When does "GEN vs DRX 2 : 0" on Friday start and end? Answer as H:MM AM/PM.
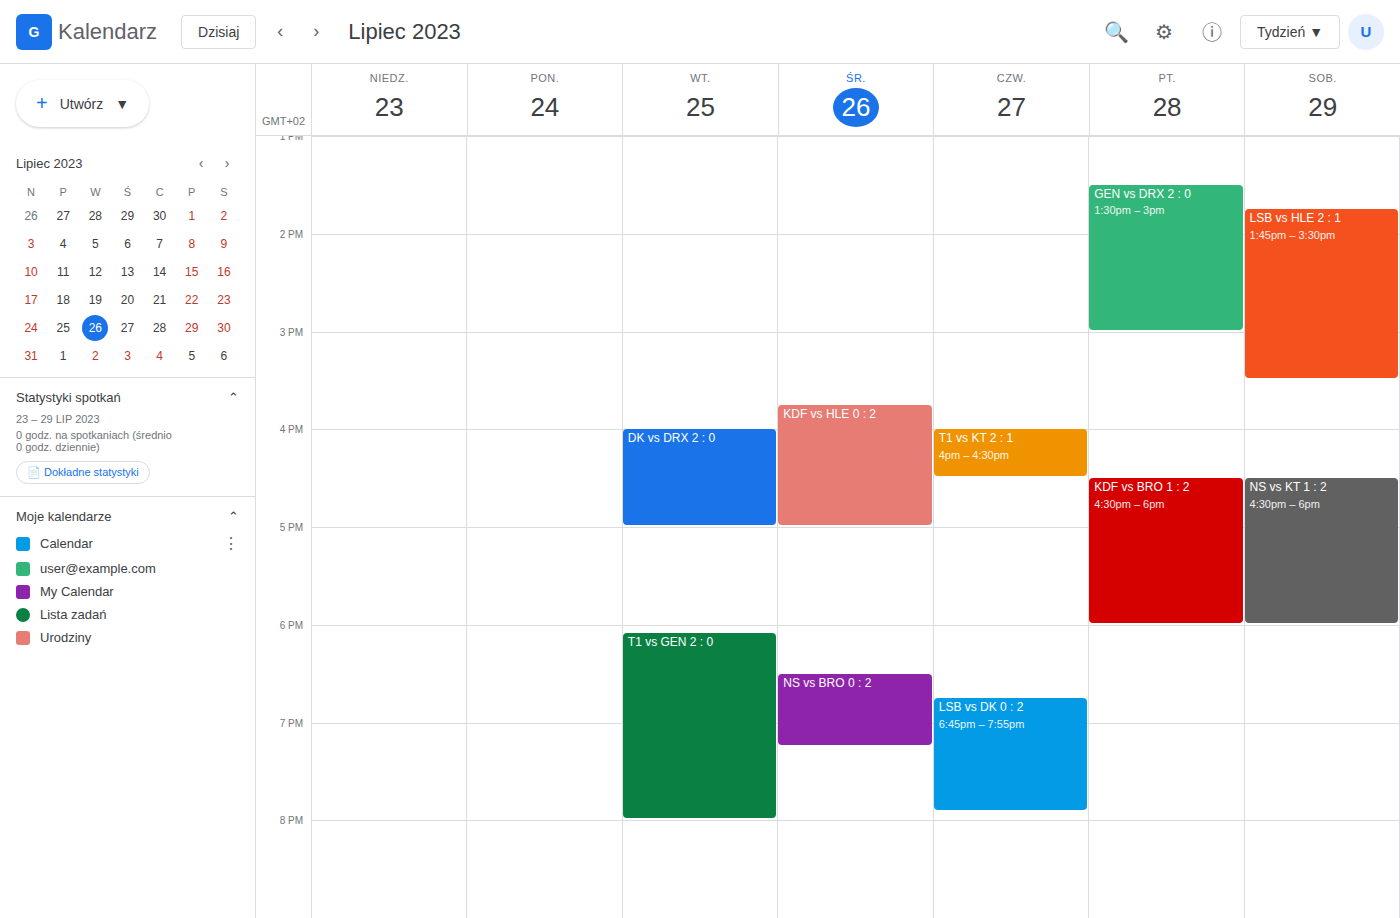
1:30 PM to 3:00 PM